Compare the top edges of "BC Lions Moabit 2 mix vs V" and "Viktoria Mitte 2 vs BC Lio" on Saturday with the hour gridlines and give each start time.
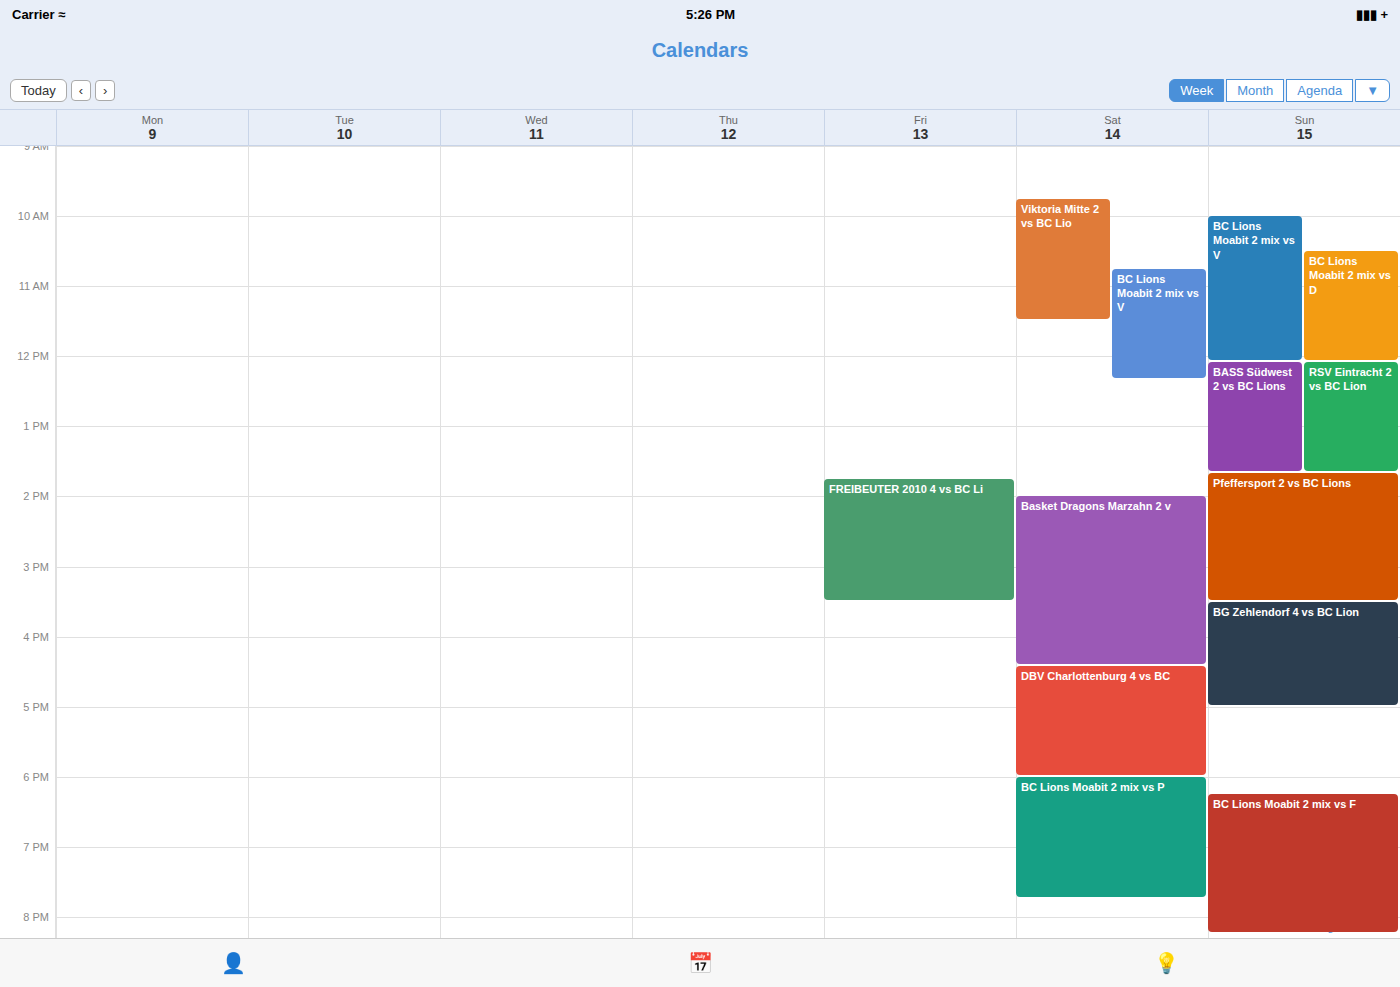
"BC Lions Moabit 2 mix vs V": 10:45 AM, neither: three quarters of the way from the 10 AM line to the 11 AM line. "Viktoria Mitte 2 vs BC Lio": 9:45 AM, neither: three quarters of the way from the 9 AM line to the 10 AM line.